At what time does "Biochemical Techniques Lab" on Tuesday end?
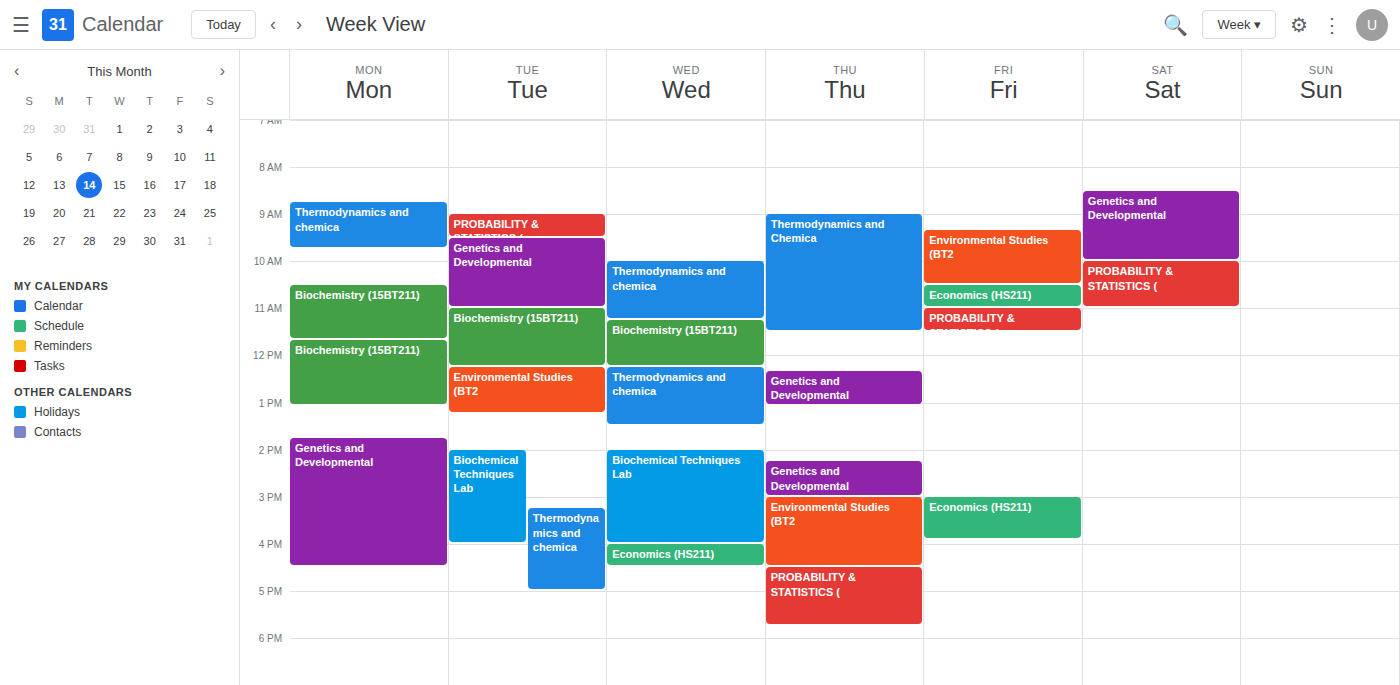
16:00